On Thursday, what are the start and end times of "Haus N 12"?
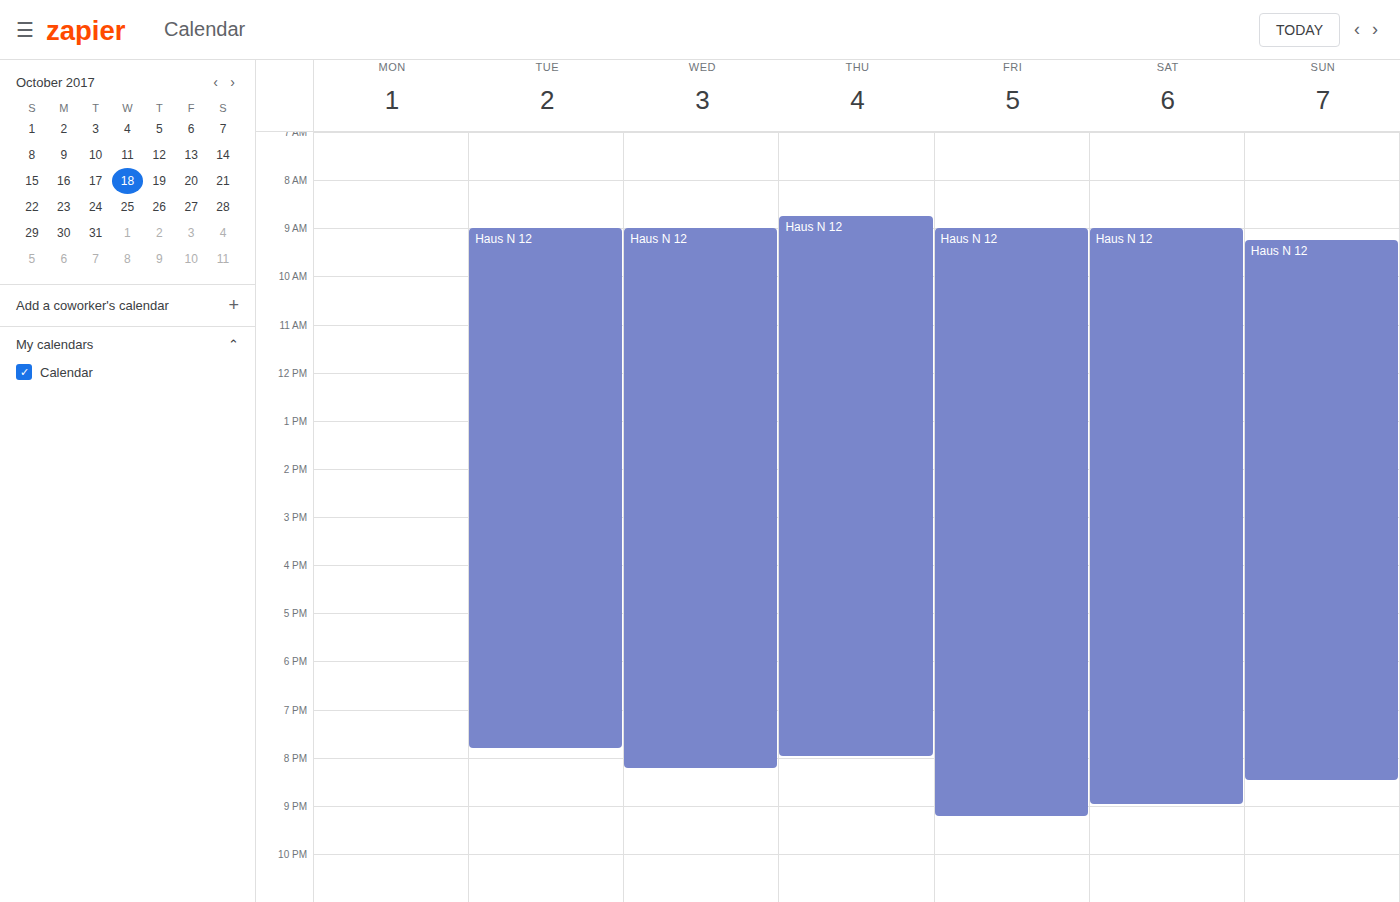
8:45 AM to 8:00 PM